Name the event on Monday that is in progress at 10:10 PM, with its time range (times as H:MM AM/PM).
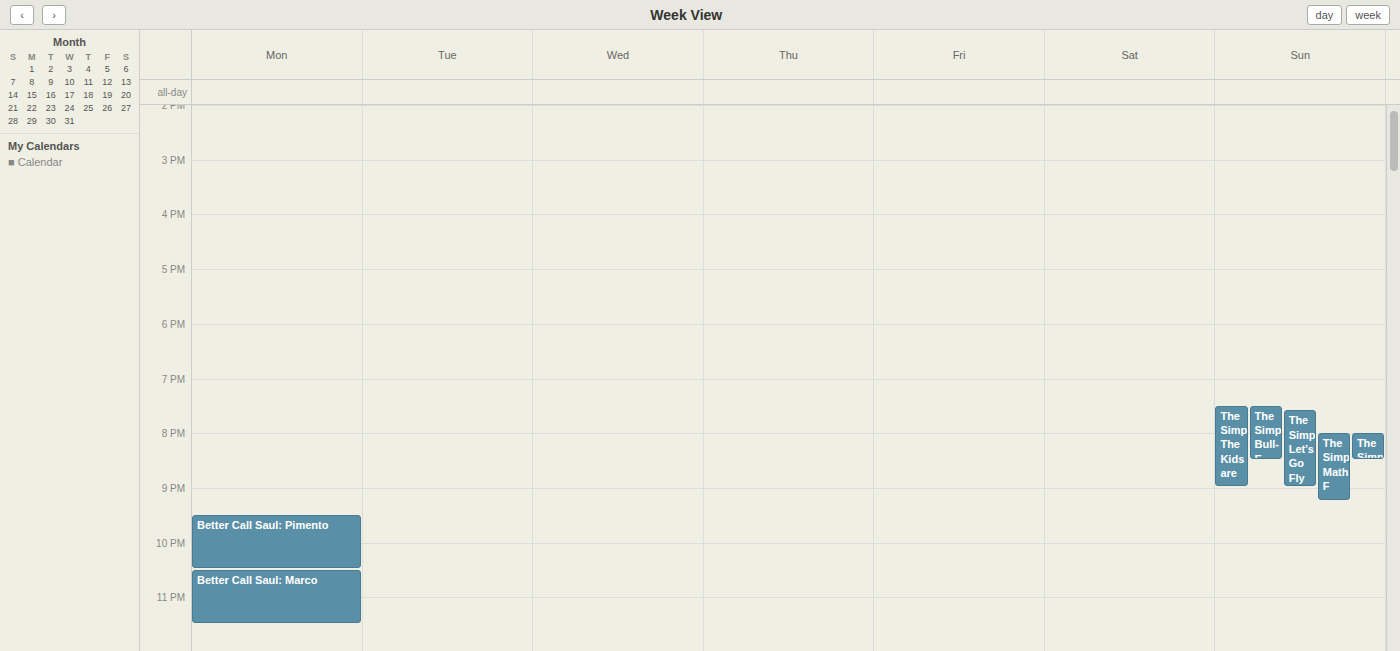
"Better Call Saul: Pimento", 9:30 PM to 10:30 PM